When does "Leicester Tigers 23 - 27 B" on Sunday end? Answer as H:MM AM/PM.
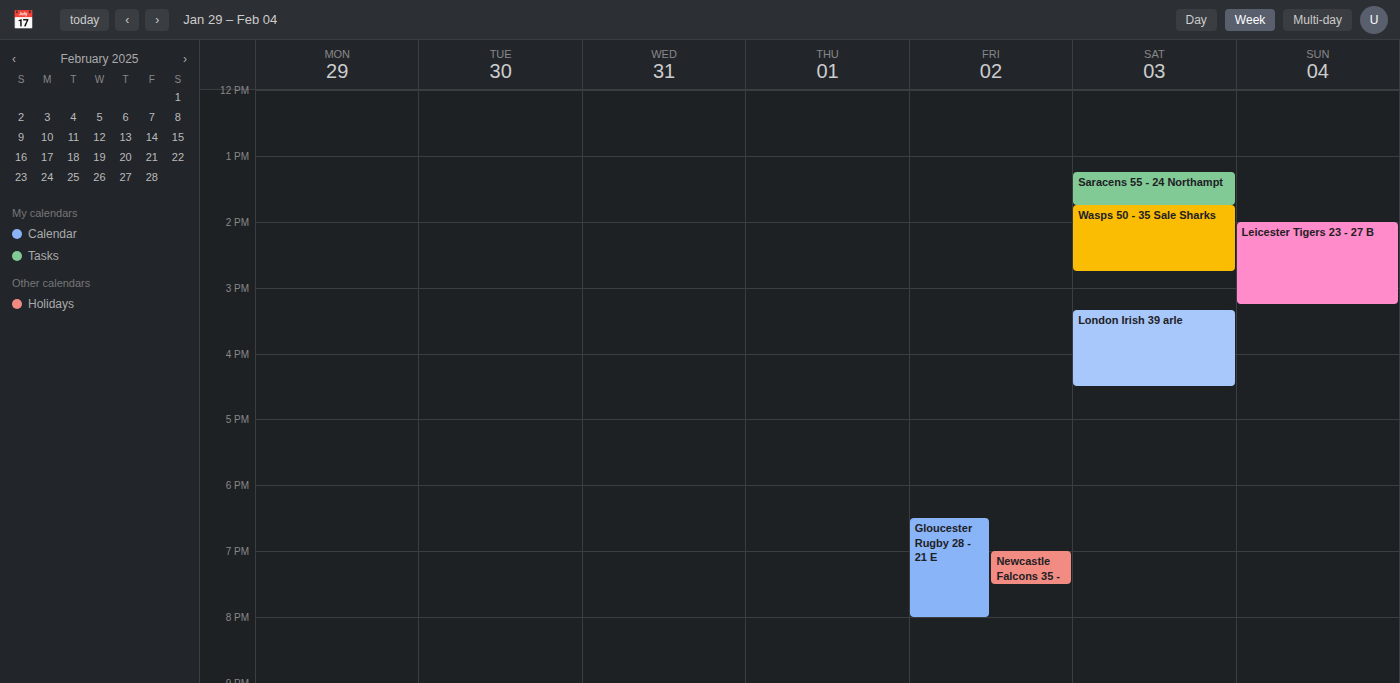
3:15 PM